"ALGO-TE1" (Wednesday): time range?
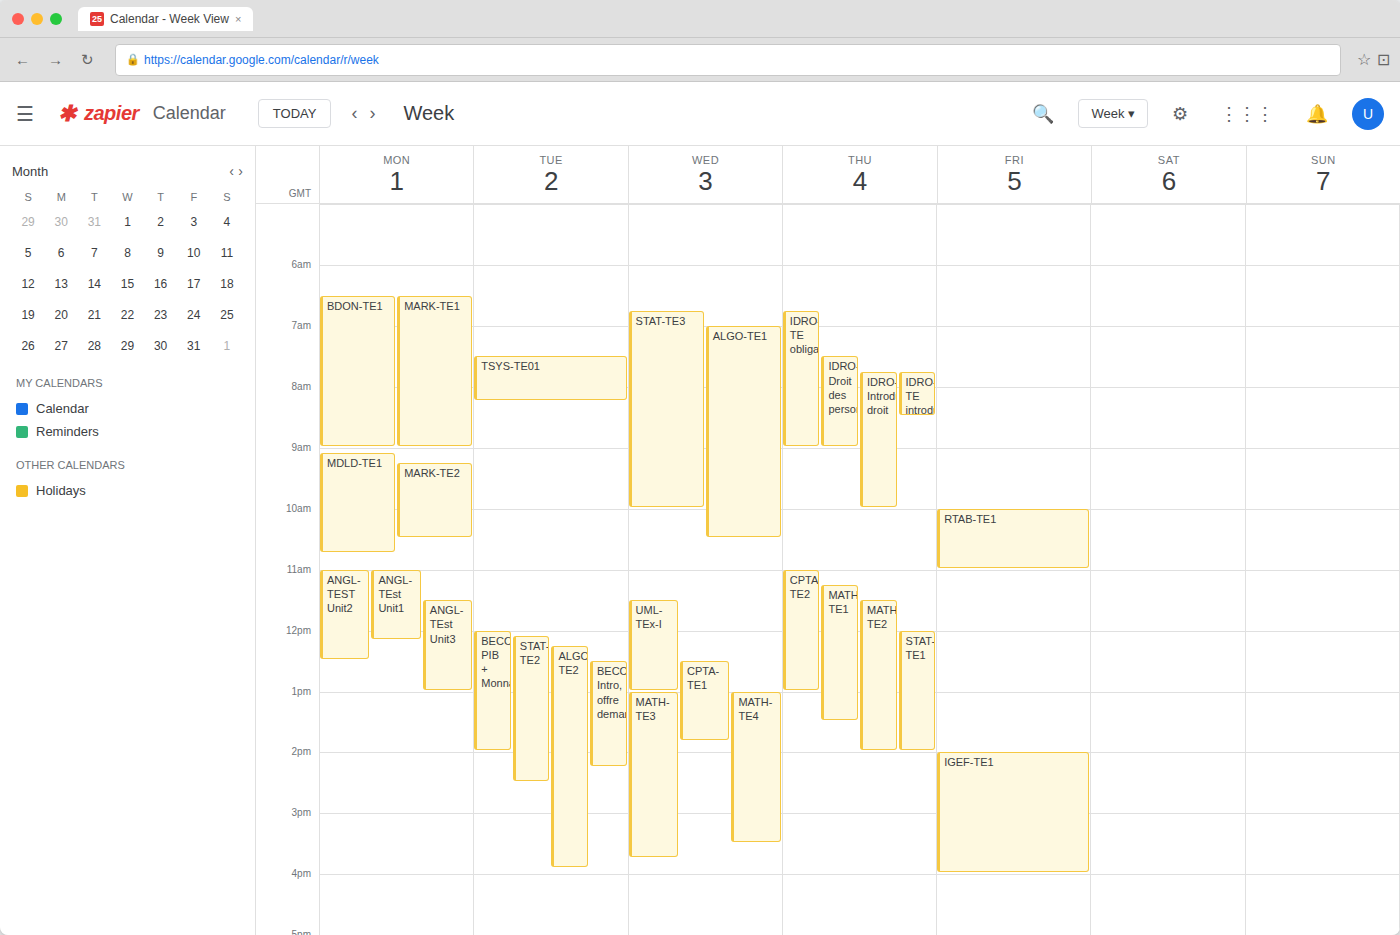
7:00 AM to 10:30 AM